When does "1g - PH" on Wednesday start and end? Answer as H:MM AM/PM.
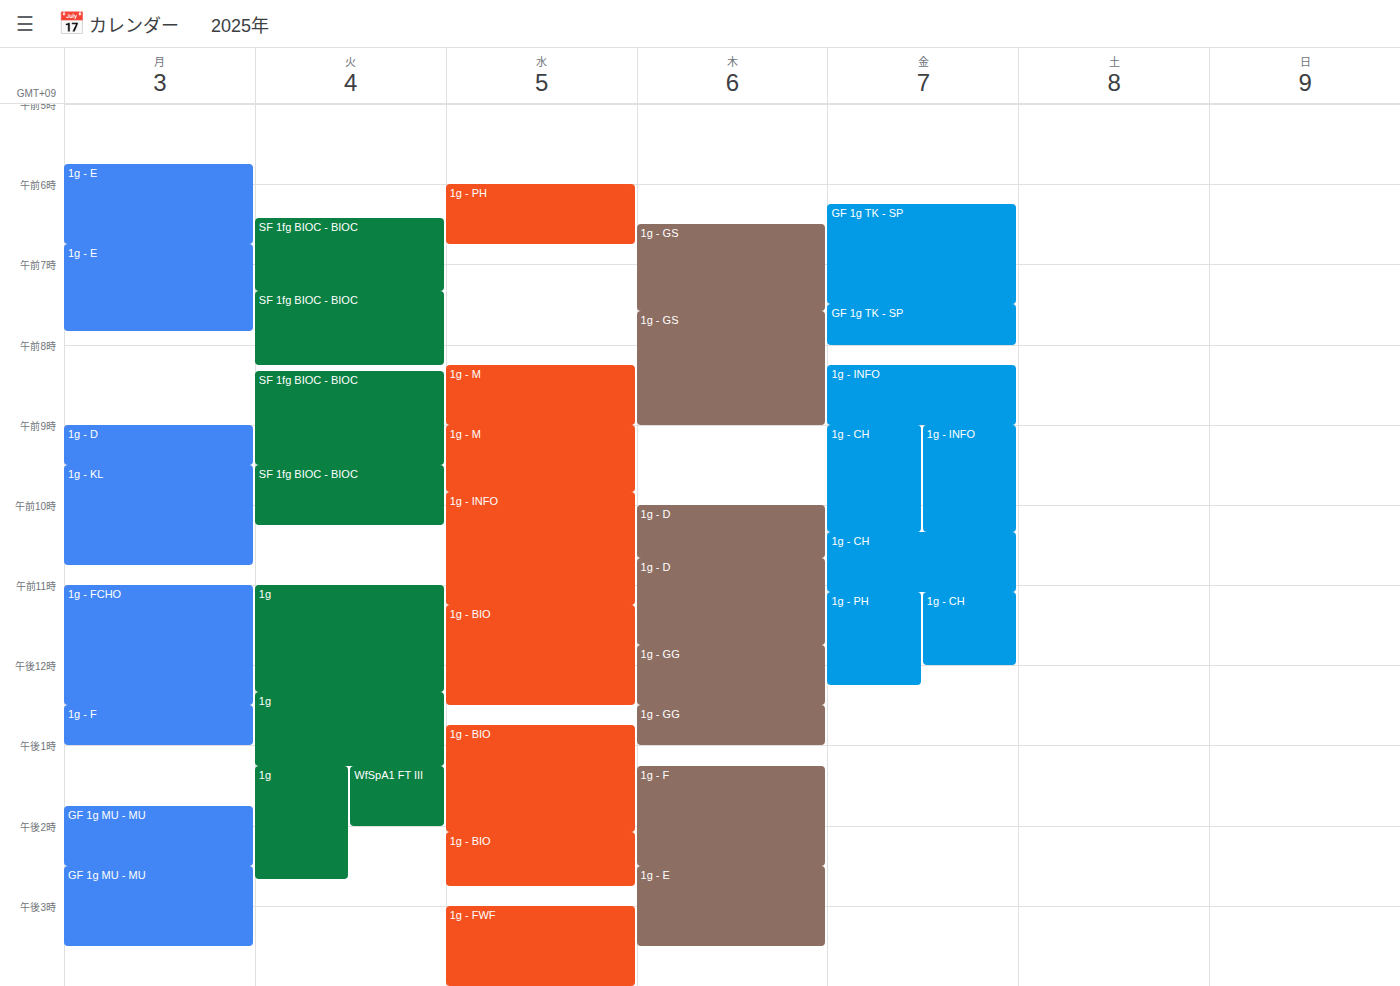
6:00 AM to 6:45 AM